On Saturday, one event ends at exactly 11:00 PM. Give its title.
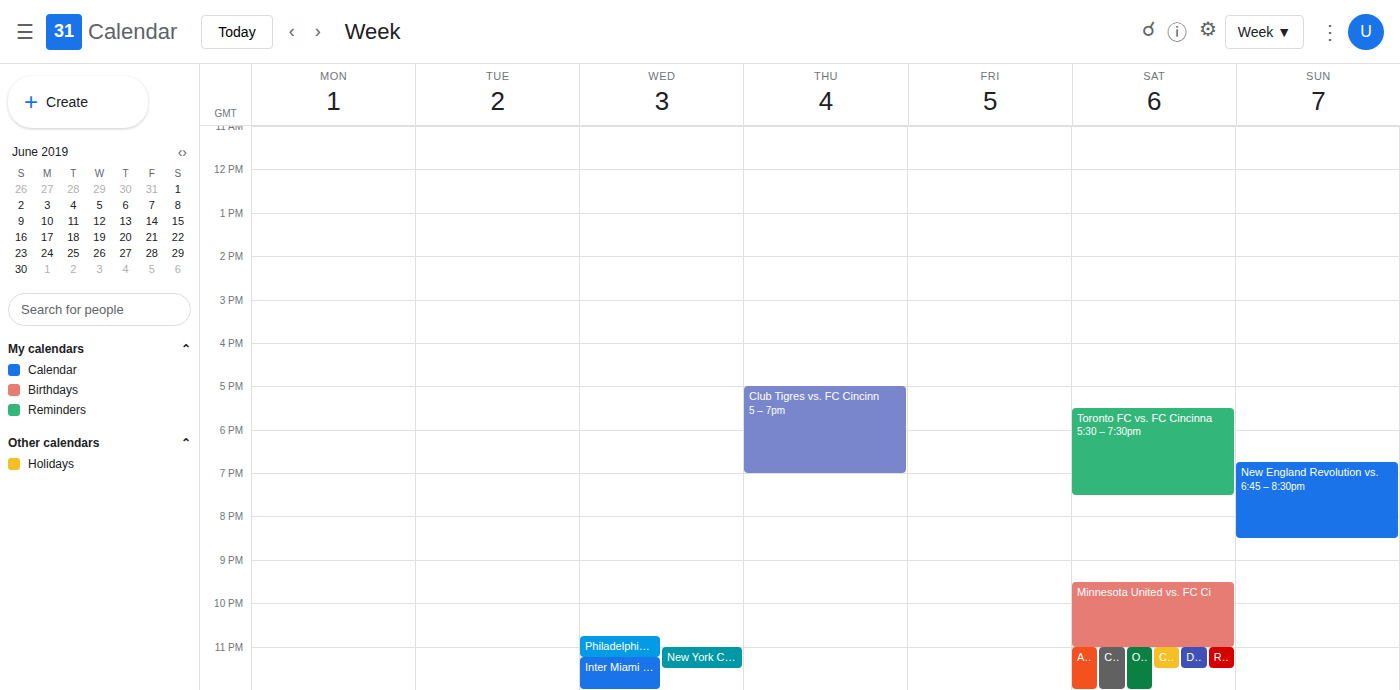
"Minnesota United vs. FC Ci"